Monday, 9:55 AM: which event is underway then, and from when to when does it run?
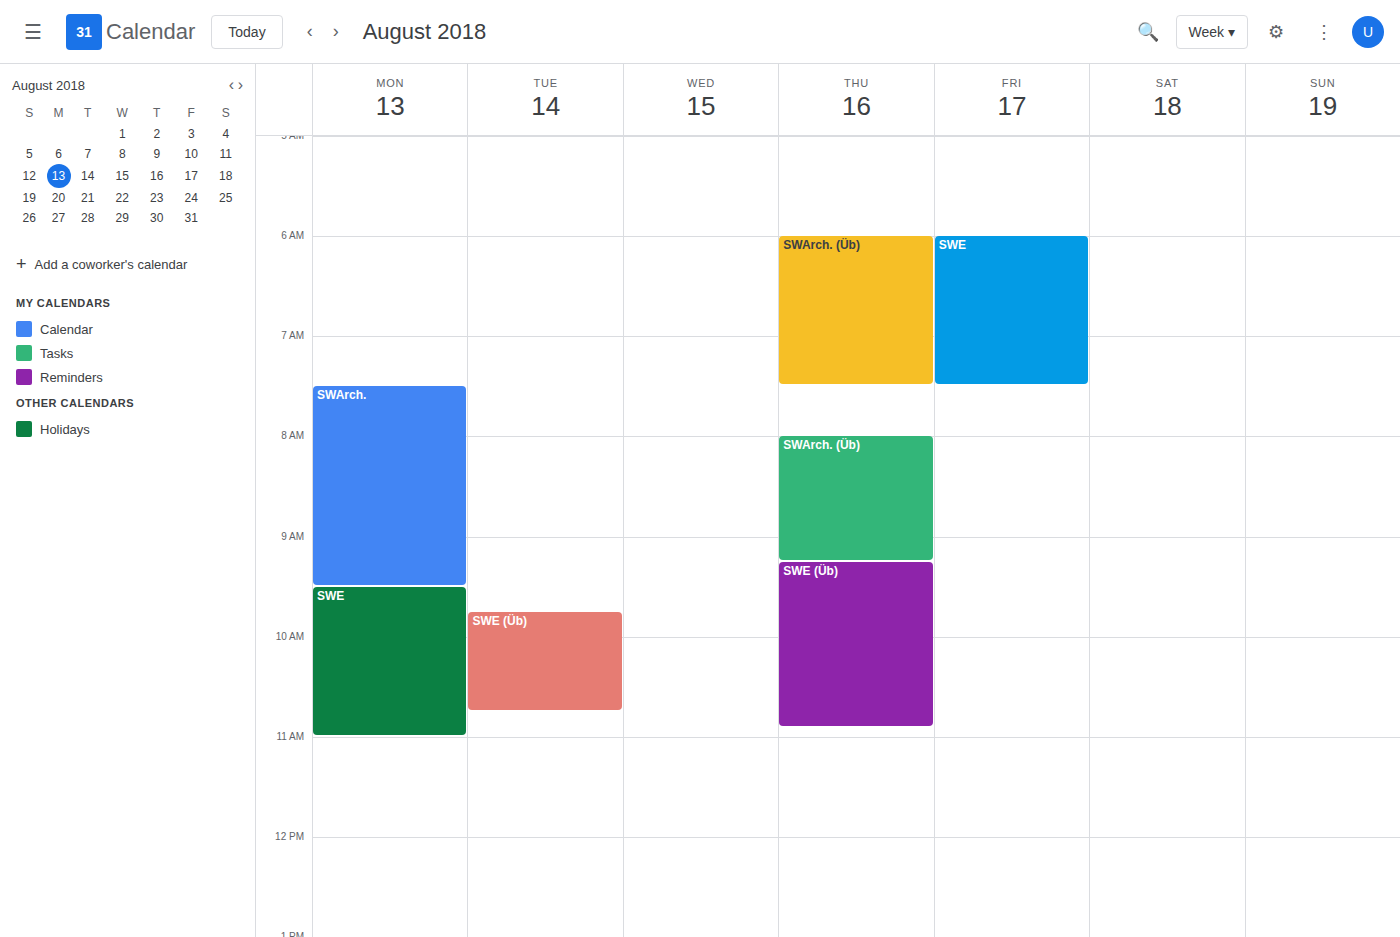
"SWE", 9:30 AM to 11:00 AM